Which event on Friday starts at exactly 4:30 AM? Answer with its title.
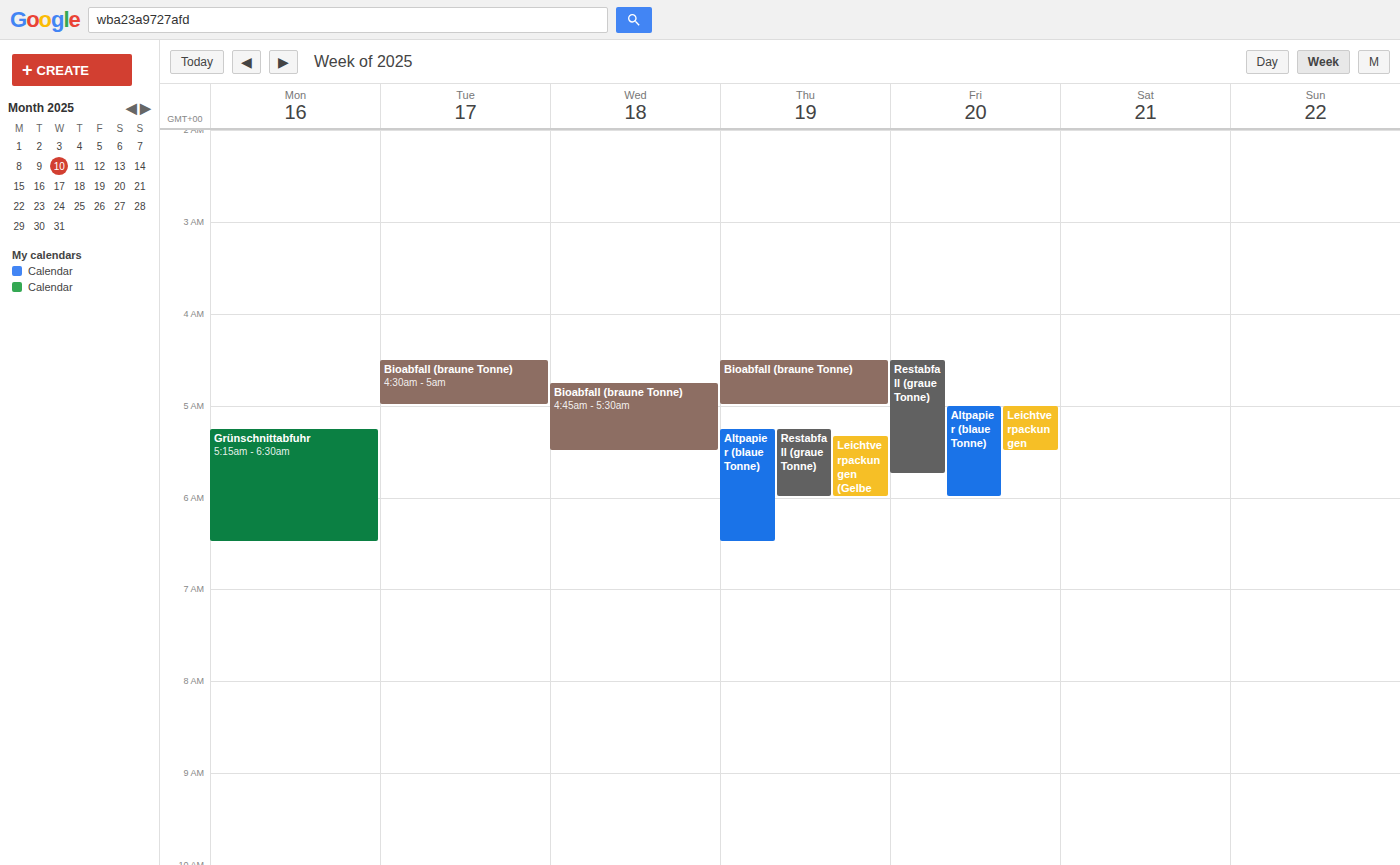
"Restabfall (graue Tonne)"